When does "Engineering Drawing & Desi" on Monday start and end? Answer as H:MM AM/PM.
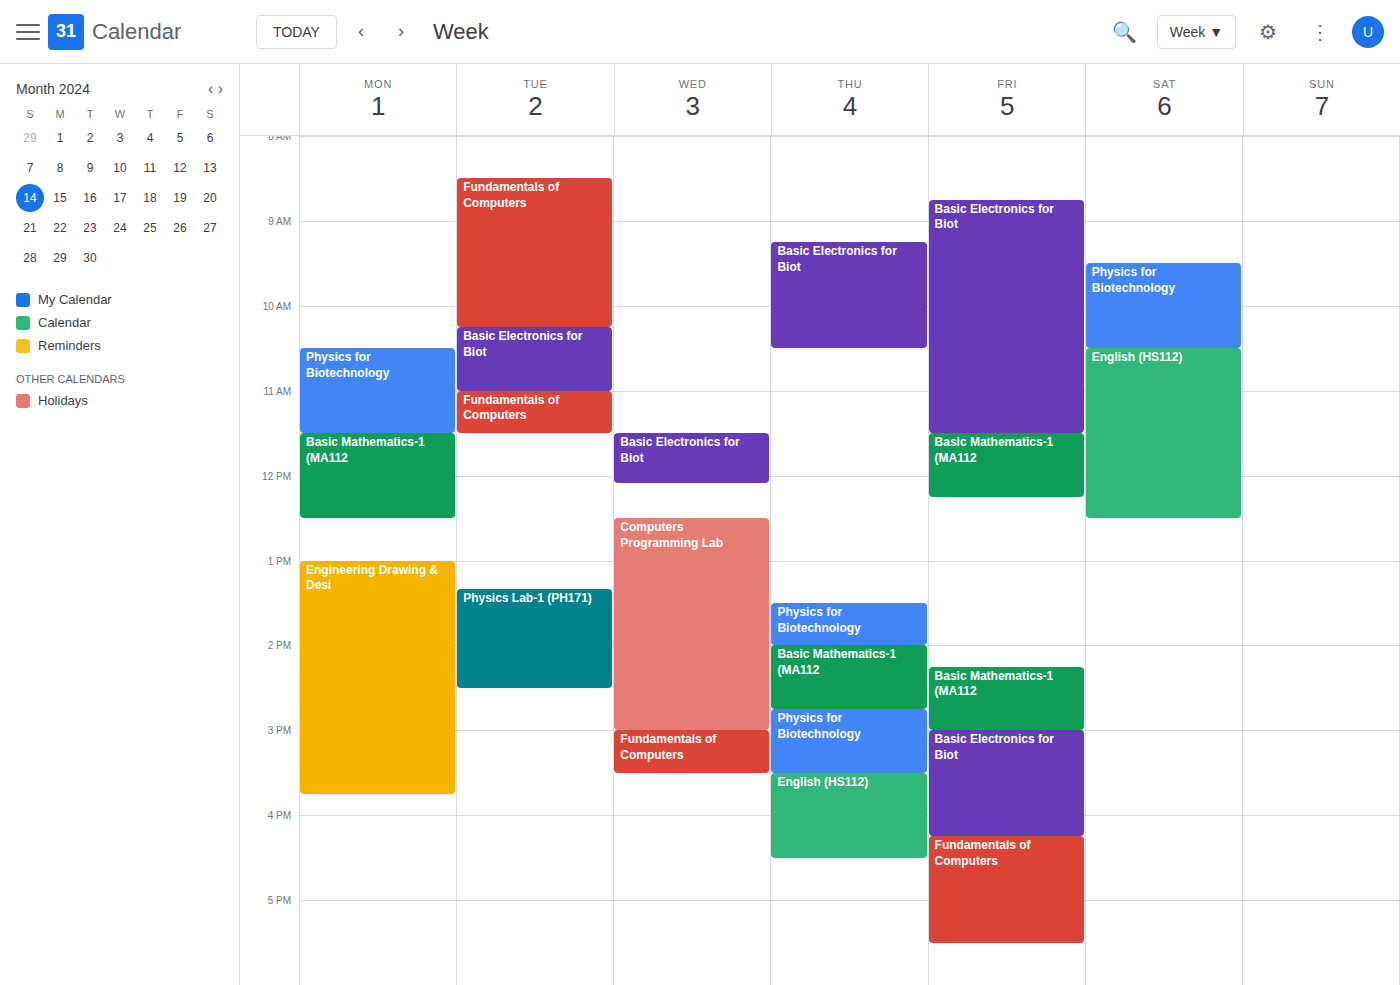
1:00 PM to 3:45 PM